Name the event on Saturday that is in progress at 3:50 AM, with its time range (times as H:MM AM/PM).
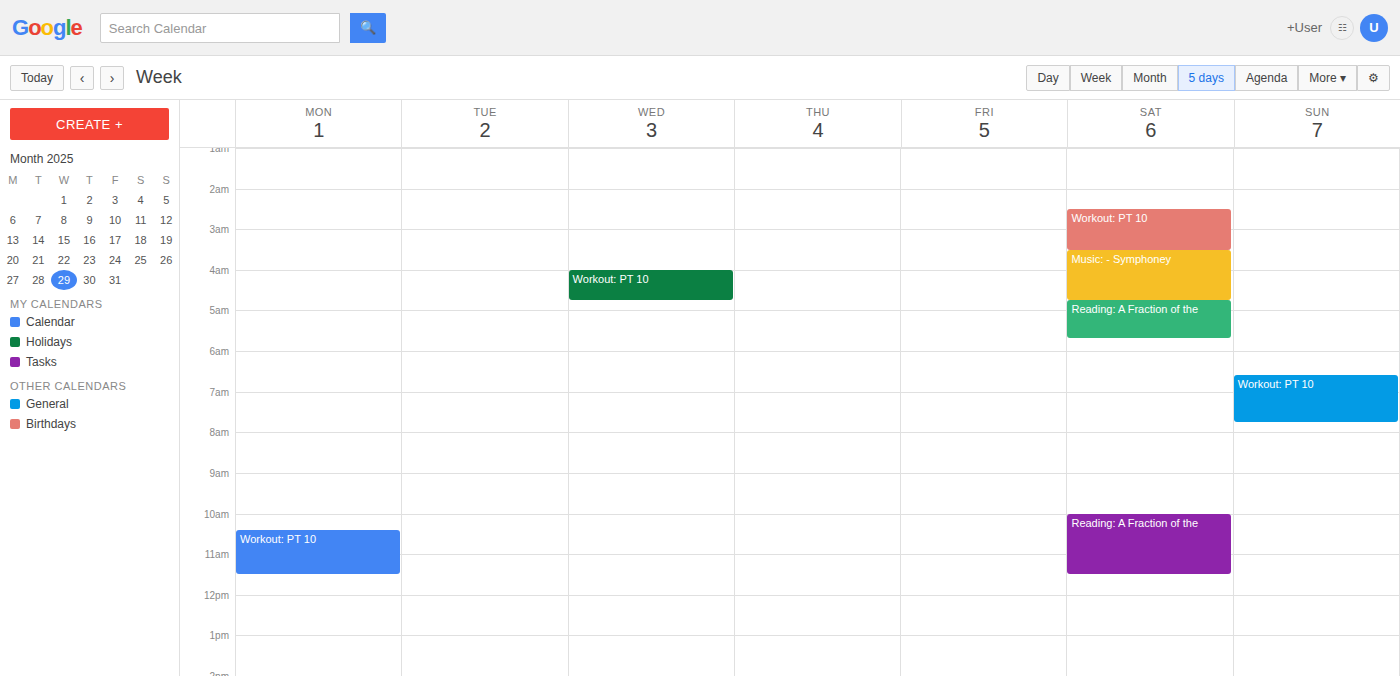
"Music: - Symphoney", 3:30 AM to 4:45 AM